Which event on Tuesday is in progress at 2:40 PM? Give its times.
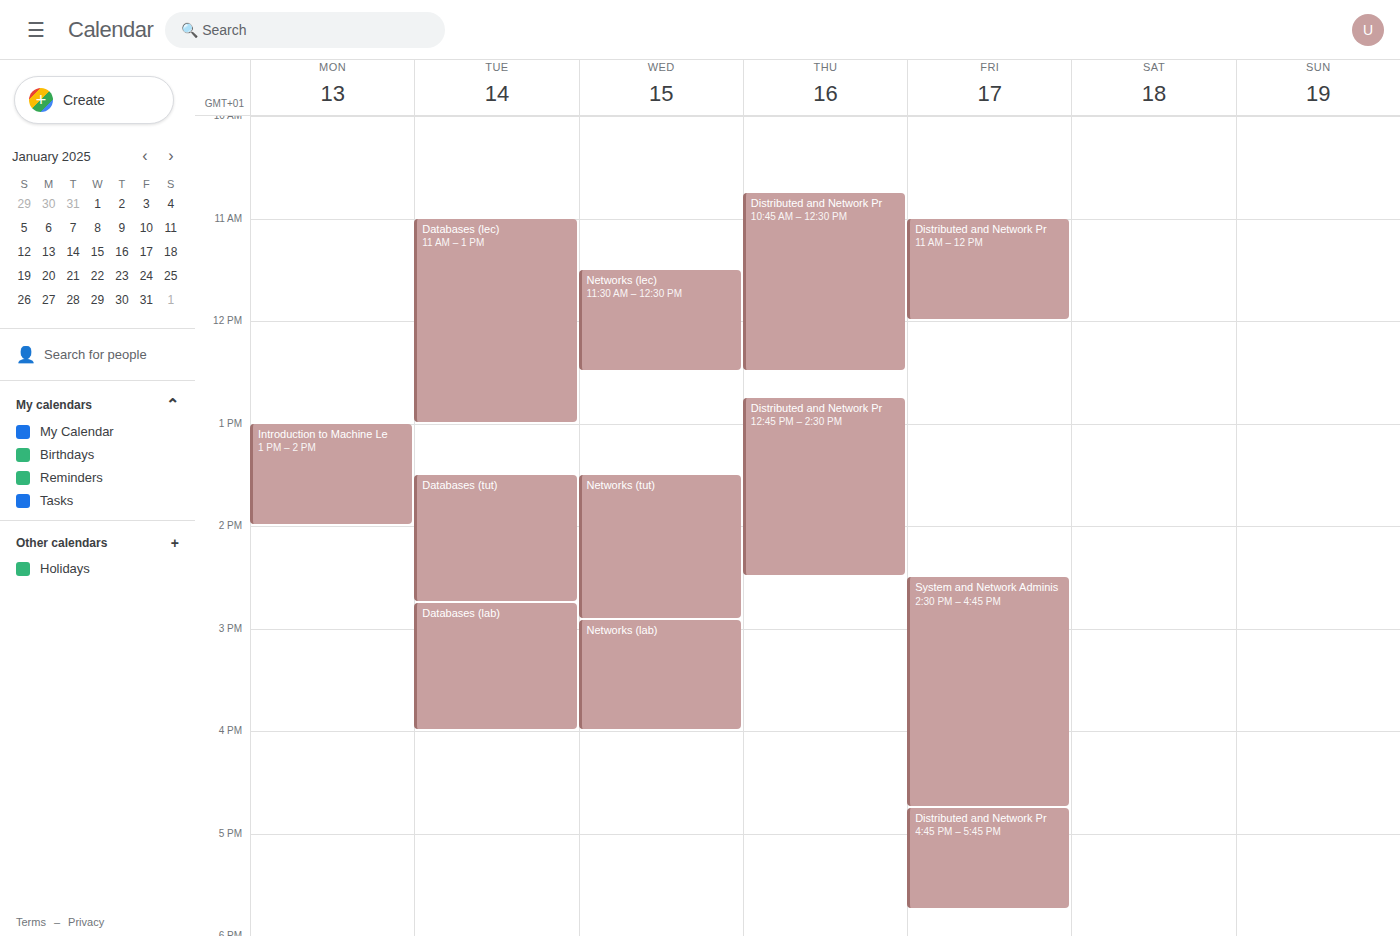
"Databases (tut)", 1:30 PM to 2:45 PM